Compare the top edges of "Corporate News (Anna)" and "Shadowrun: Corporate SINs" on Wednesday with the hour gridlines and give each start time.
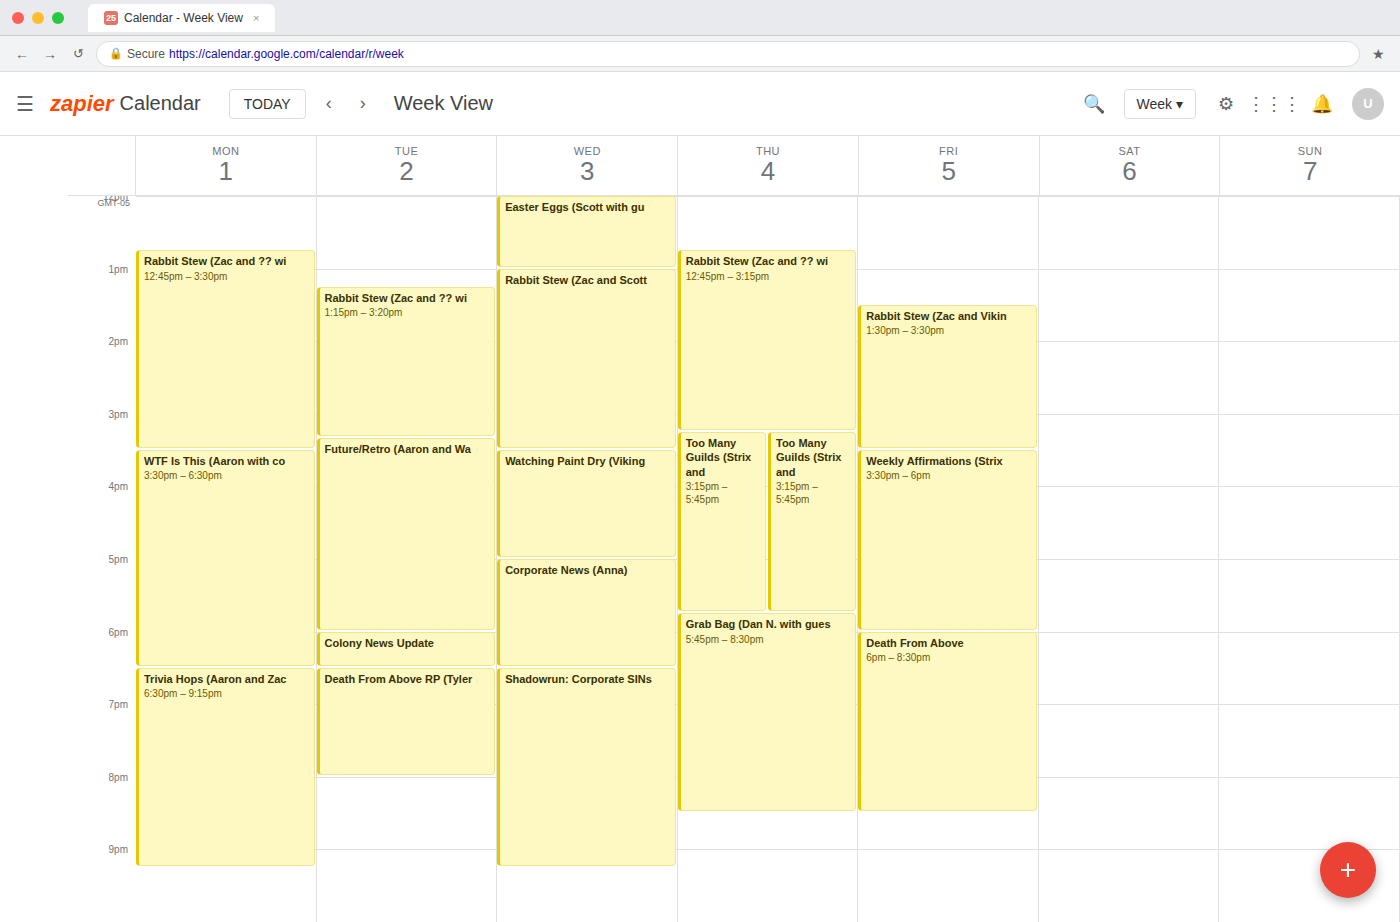
"Corporate News (Anna)": 5:00 PM, exactly on the 5 PM line. "Shadowrun: Corporate SINs": 6:30 PM, halfway between the 6 PM and 7 PM lines.